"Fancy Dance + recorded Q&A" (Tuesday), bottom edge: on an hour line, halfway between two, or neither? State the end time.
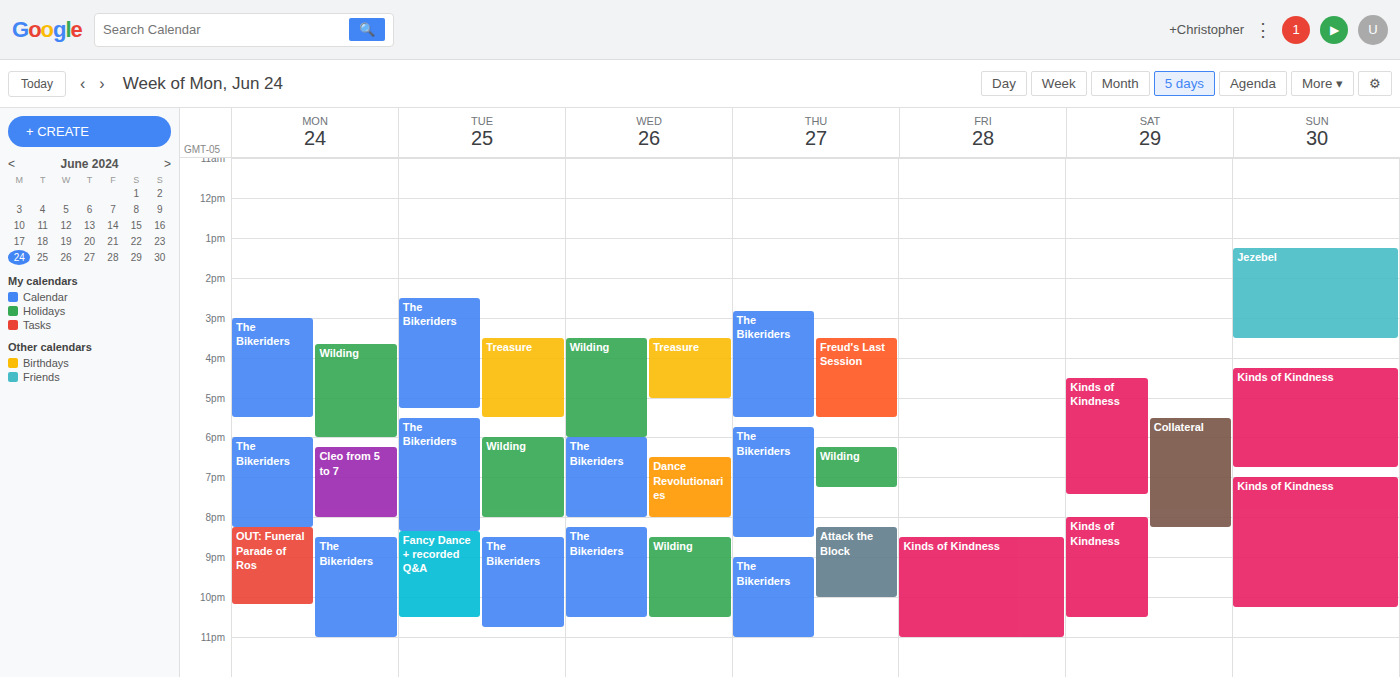
10:30 PM -- halfway between the 10 PM and 11 PM lines.